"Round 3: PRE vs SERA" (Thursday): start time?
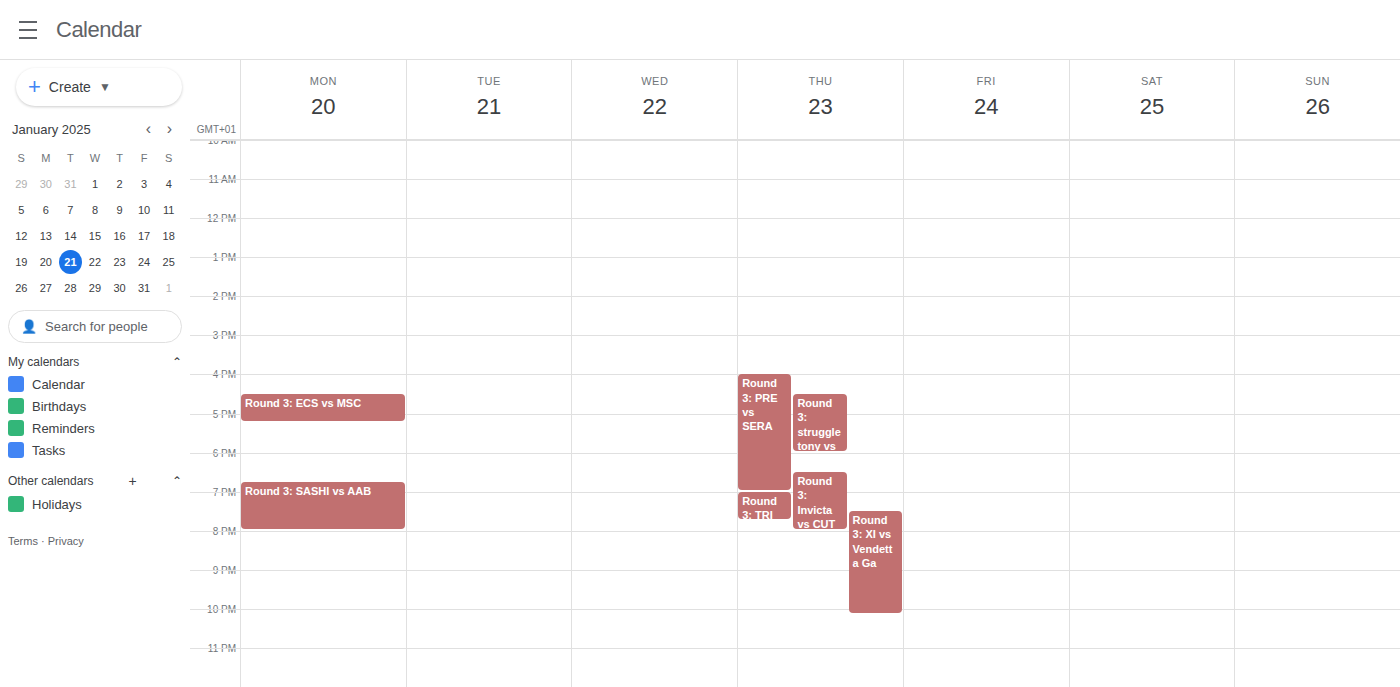
4:00 PM